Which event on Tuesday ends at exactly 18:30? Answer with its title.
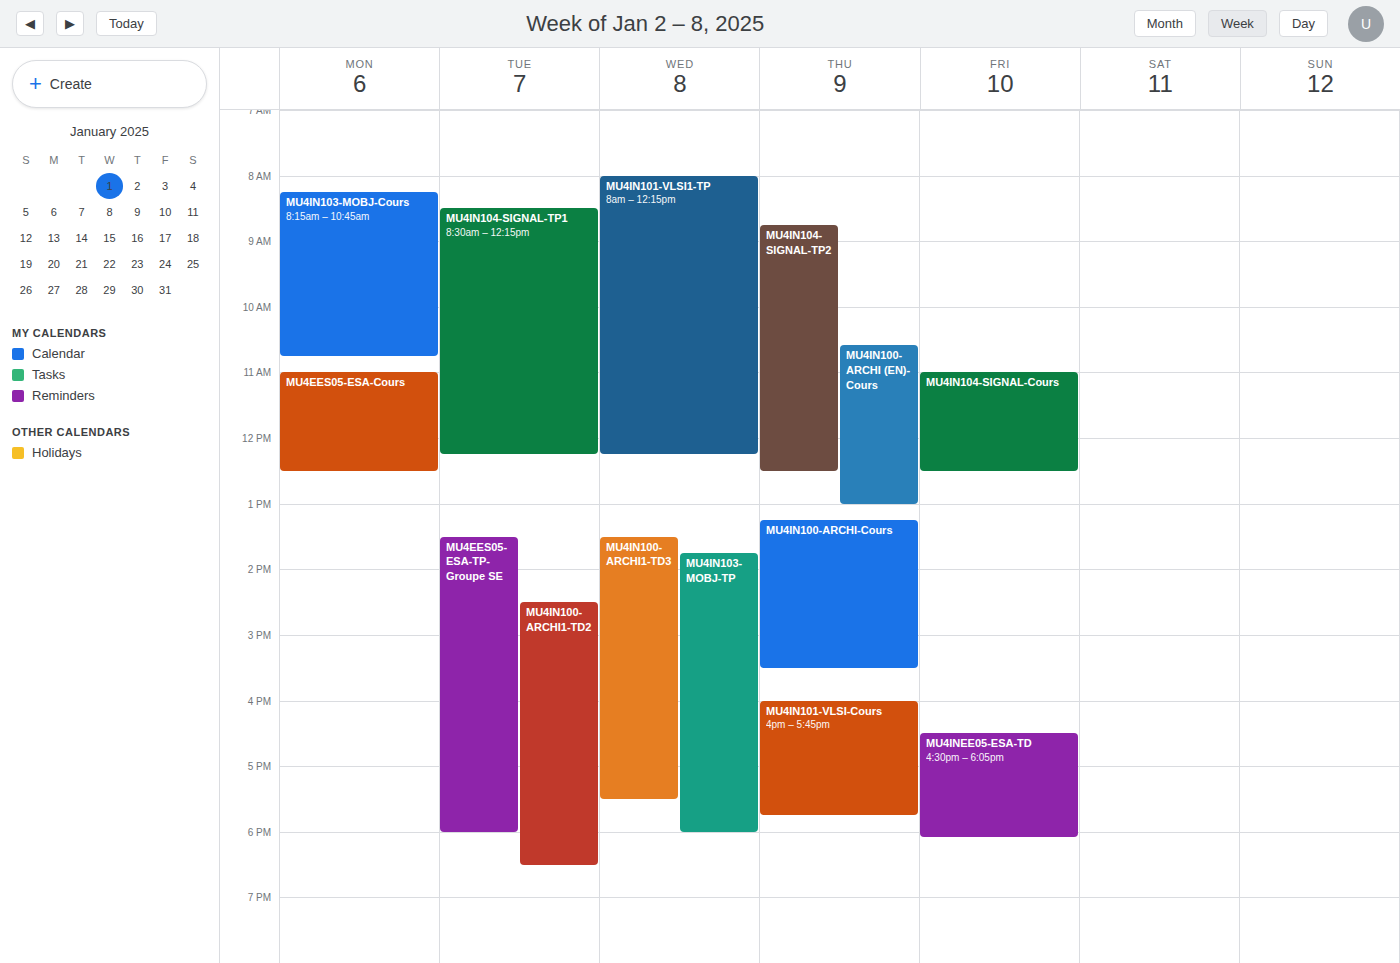
"MU4IN100-ARCHI1-TD2"